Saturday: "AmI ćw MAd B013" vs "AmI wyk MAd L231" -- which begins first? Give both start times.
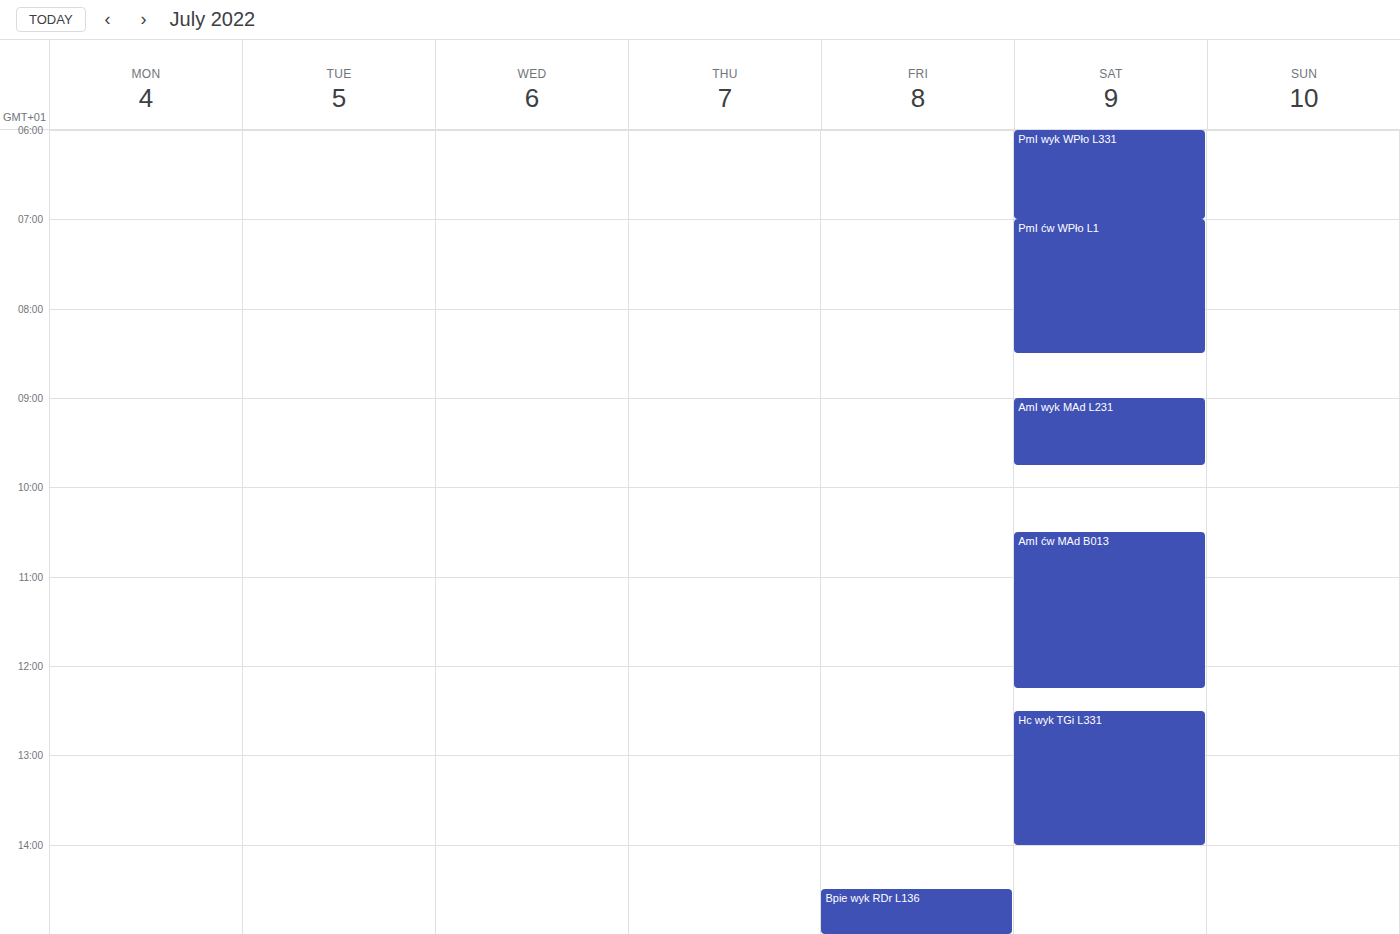
"AmI wyk MAd L231" 9:00 AM; "AmI ćw MAd B013" 10:30 AM.